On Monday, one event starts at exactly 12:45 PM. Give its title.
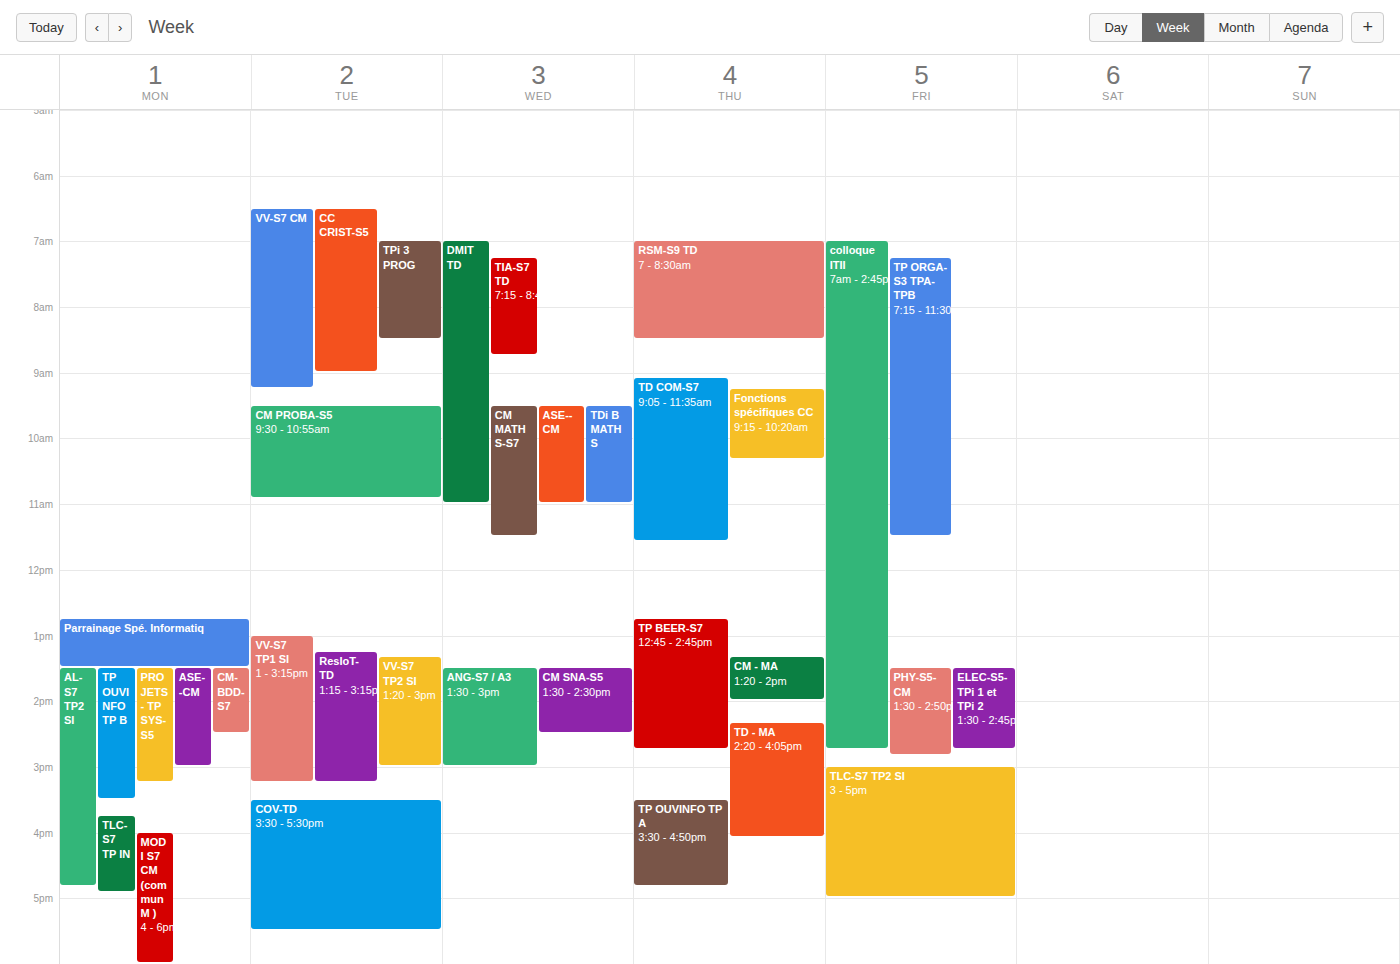
"Parrainage Spé. Informatiq"